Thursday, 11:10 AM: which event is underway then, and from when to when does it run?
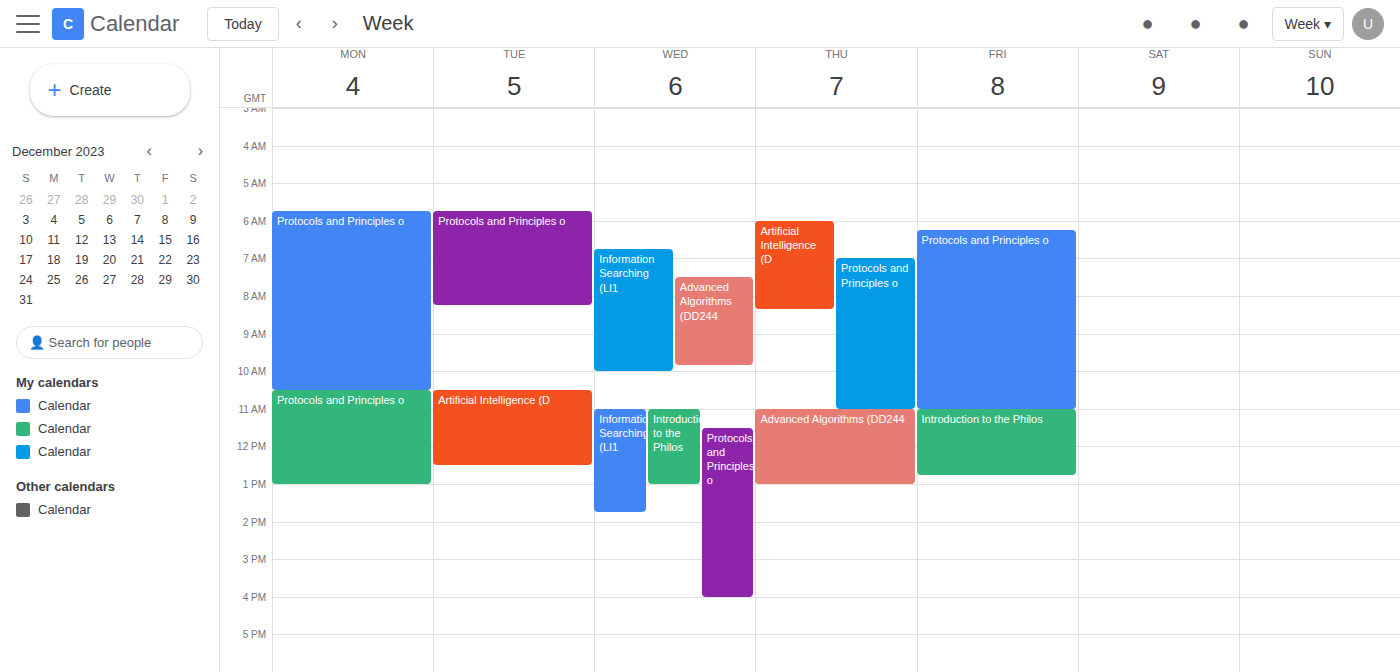
"Advanced Algorithms (DD244", 11:00 AM to 1:00 PM